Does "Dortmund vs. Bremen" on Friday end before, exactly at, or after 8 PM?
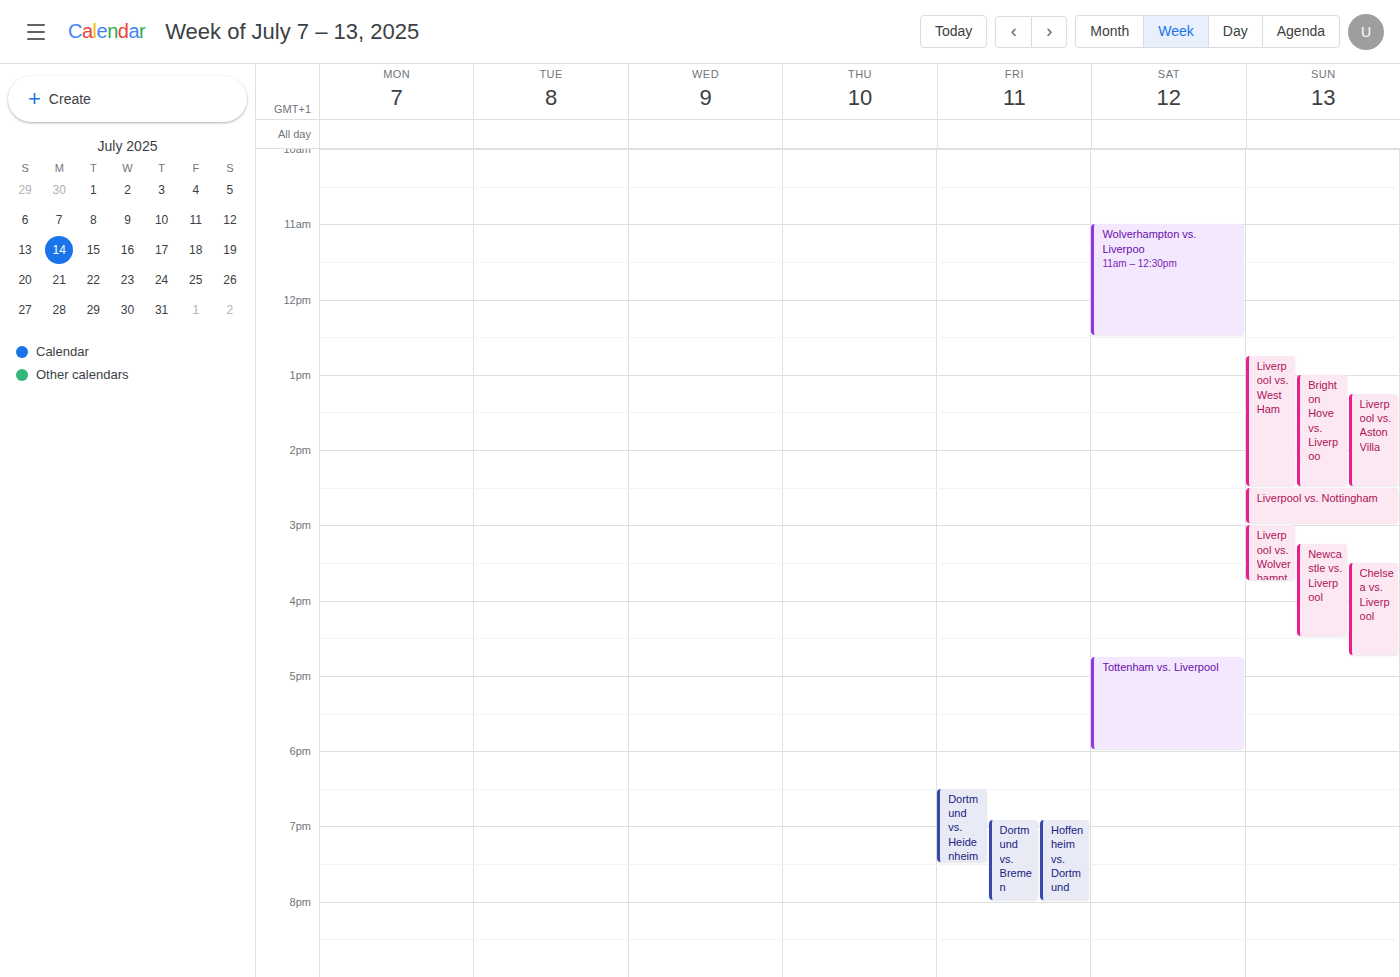
8:00 PM -- exactly at 8 PM, on the 8 PM line.